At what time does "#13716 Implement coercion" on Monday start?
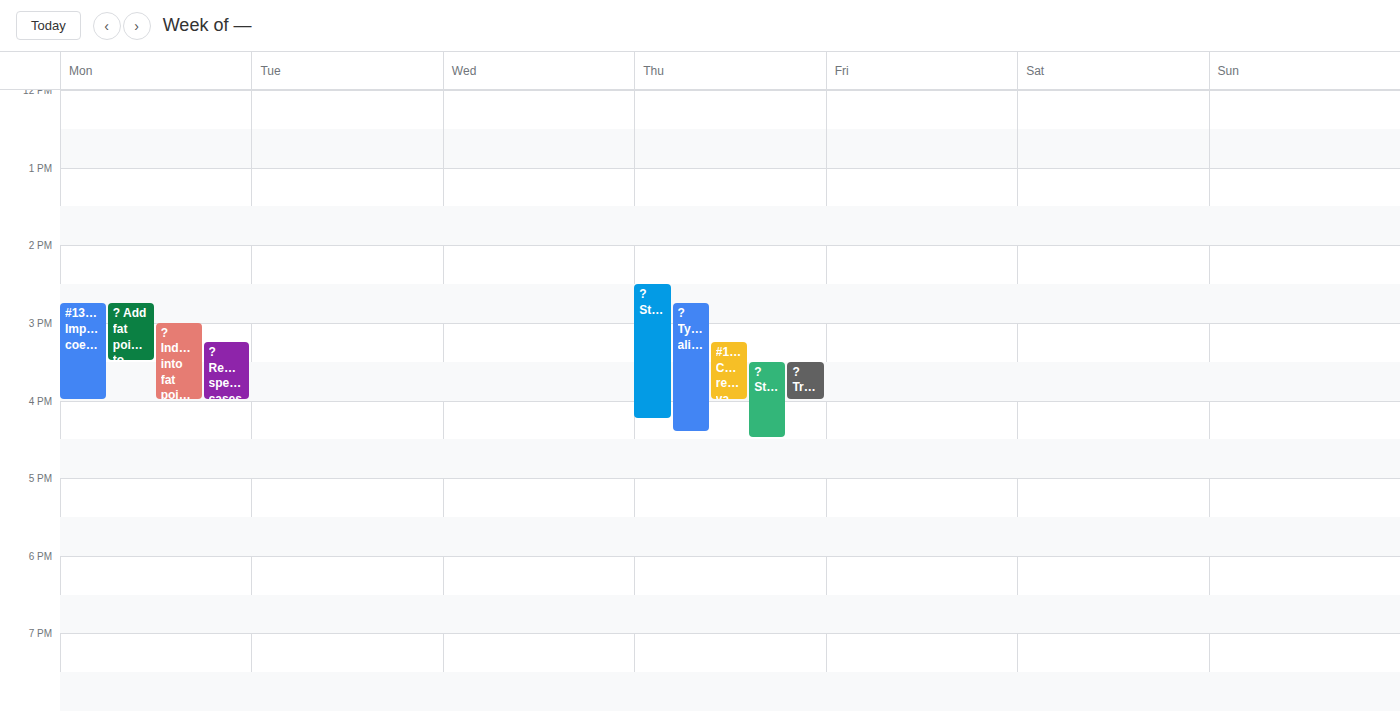
2:45 PM